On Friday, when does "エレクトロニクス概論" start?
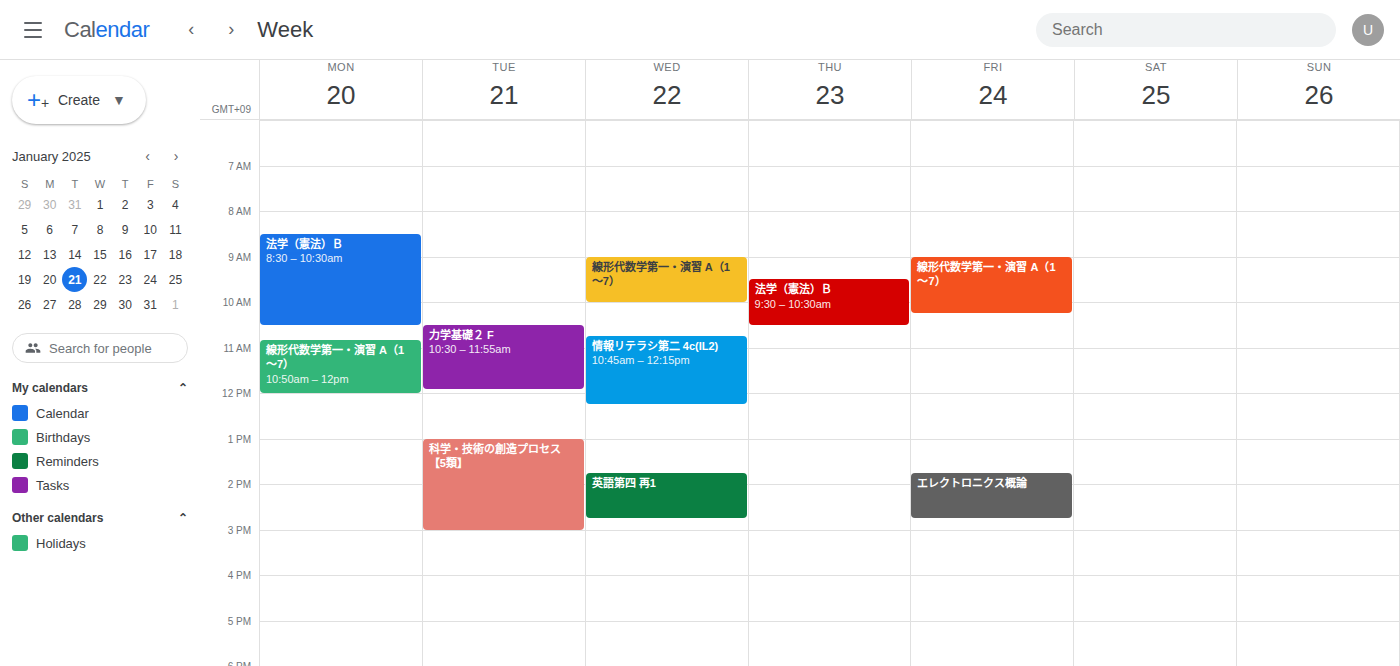
1:45 PM